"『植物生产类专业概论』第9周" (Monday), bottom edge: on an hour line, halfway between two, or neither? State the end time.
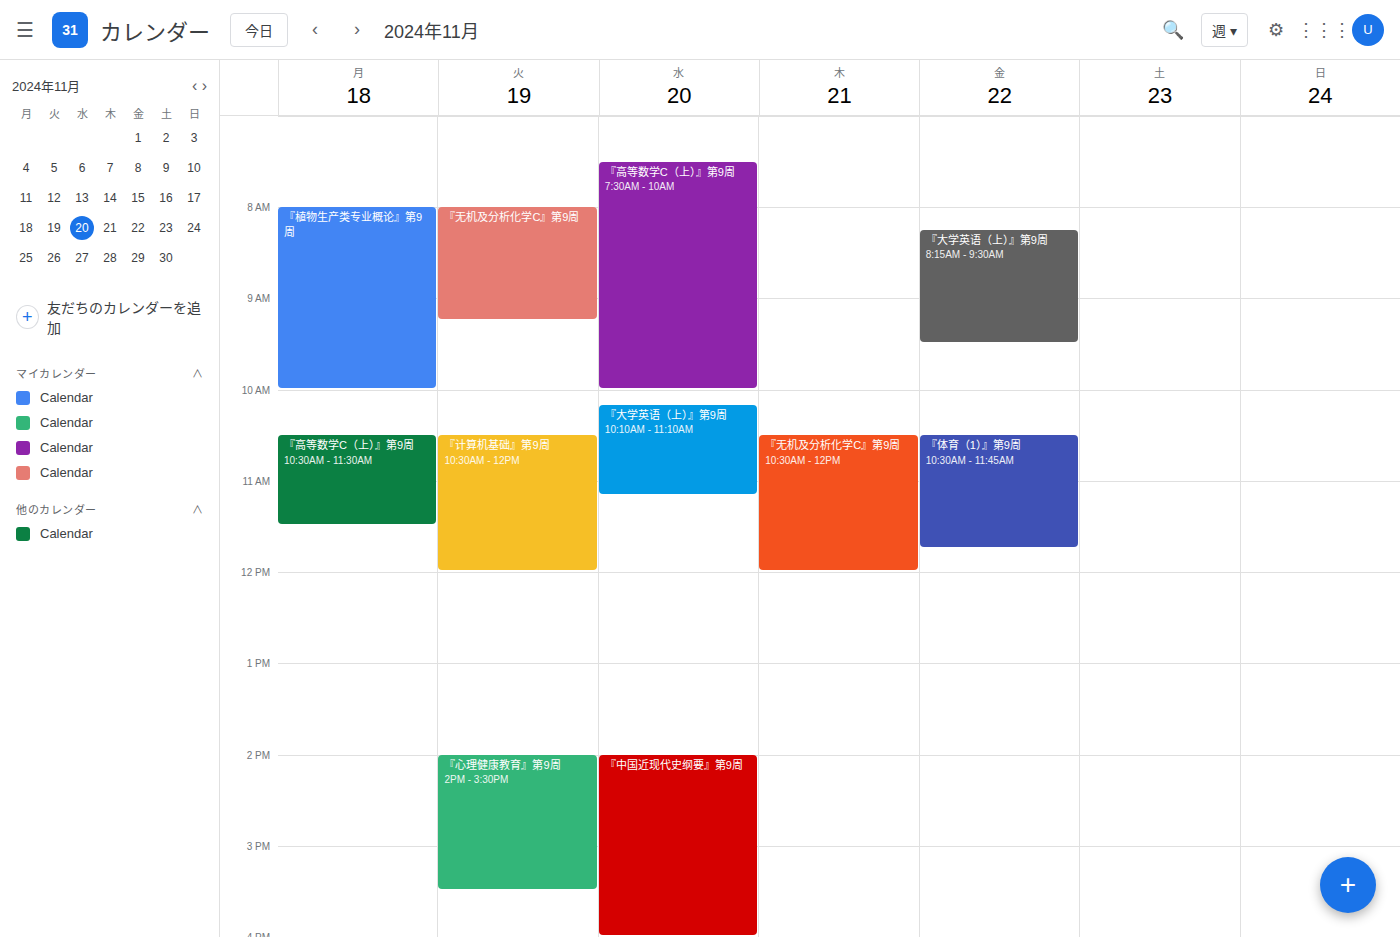
10:00 AM -- exactly on the 10 AM line.